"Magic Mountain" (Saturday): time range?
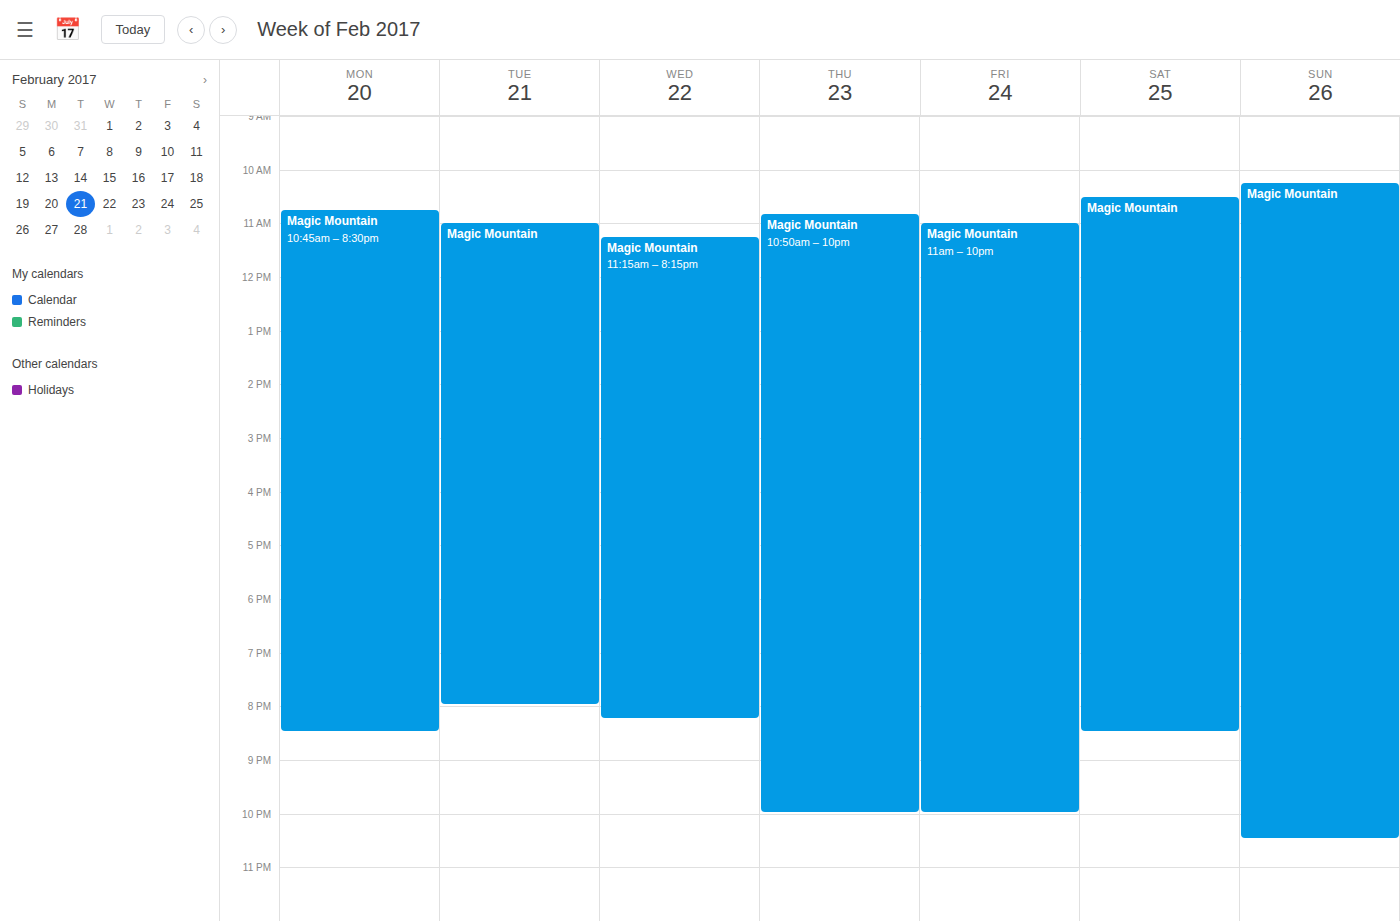
10:30 AM to 8:30 PM